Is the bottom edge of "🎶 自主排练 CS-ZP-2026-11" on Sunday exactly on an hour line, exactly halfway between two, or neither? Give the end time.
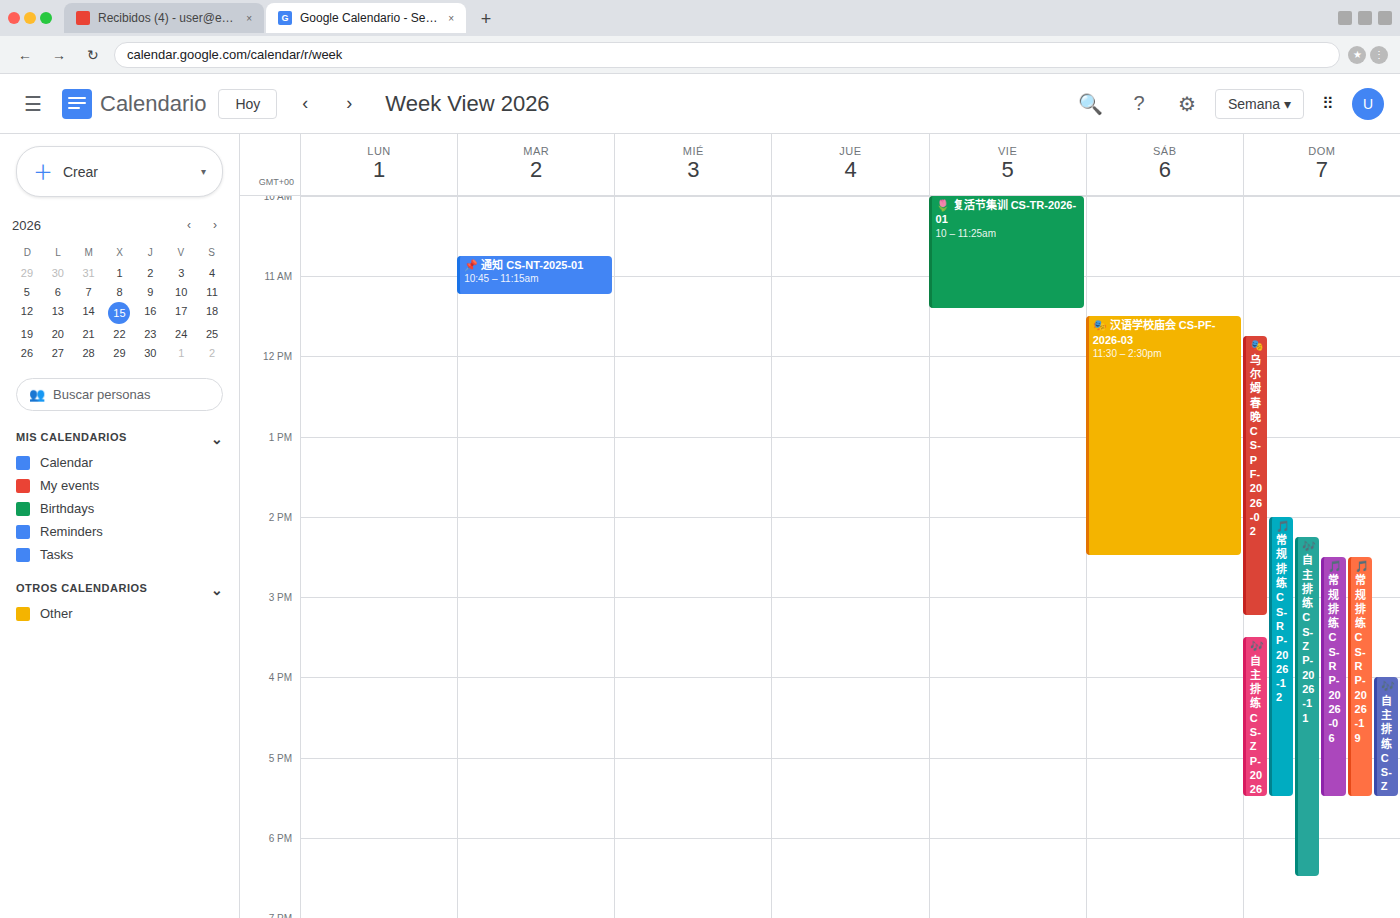
18:30 -- halfway between the 18:00 and 19:00 lines.